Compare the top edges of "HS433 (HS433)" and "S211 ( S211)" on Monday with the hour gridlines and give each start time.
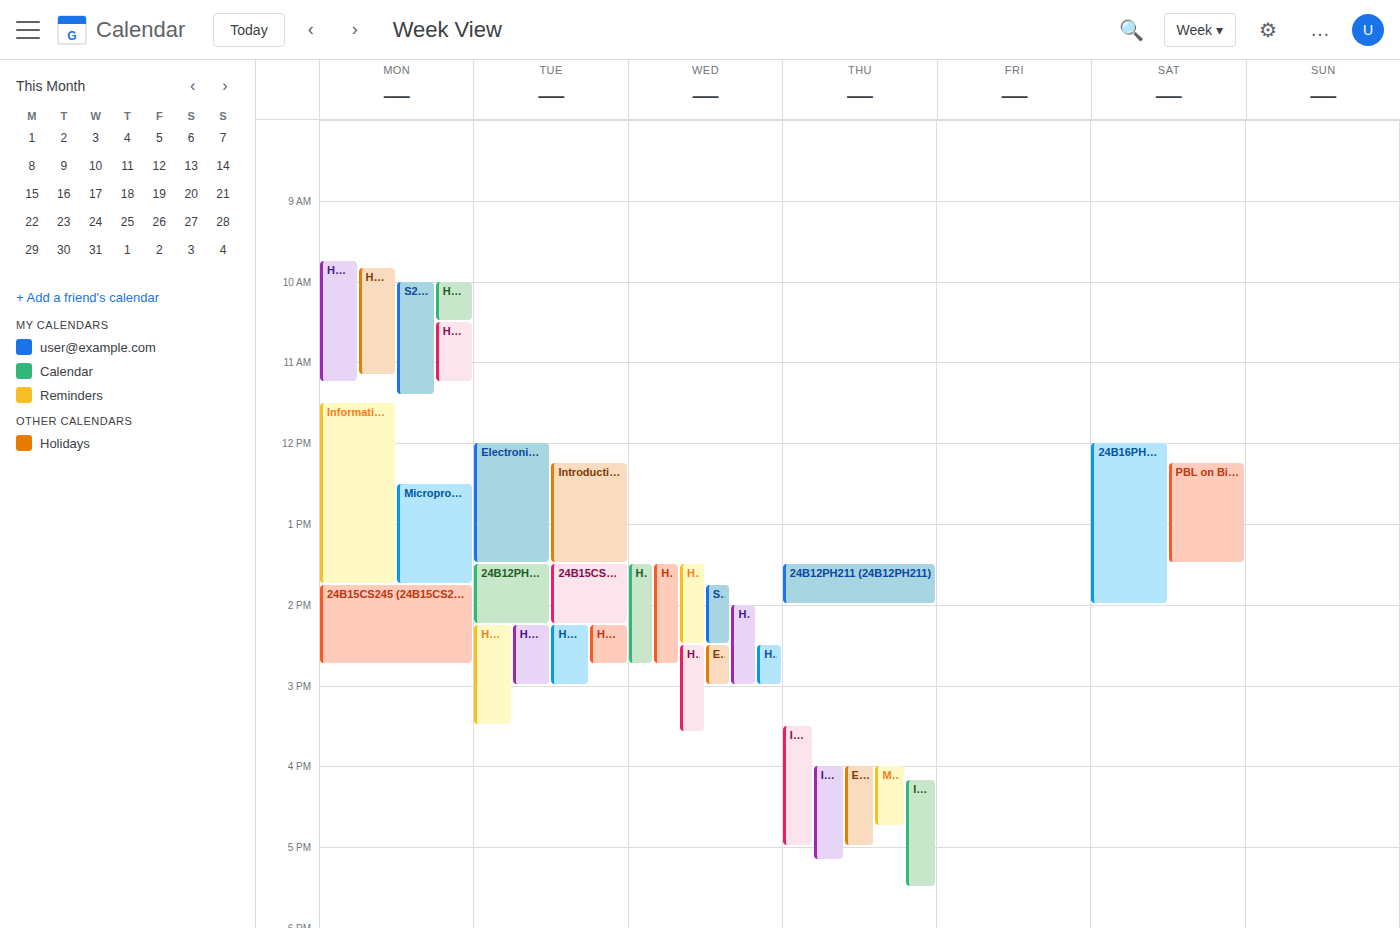
"HS433 (HS433)": 10:30 AM, halfway between the 10 AM and 11 AM lines. "S211 ( S211)": 10:00 AM, exactly on the 10 AM line.